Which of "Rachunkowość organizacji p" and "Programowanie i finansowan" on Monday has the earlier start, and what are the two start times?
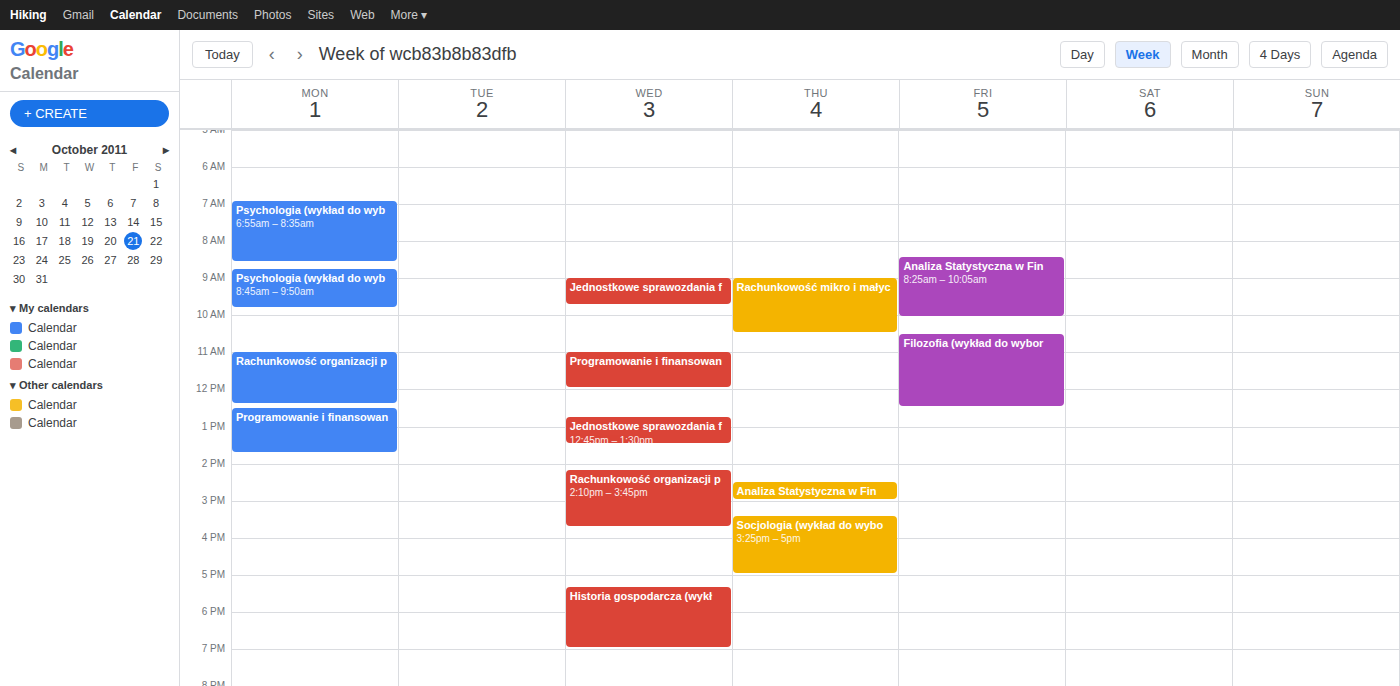
"Rachunkowość organizacji p" 11:00 AM; "Programowanie i finansowan" 12:30 PM.